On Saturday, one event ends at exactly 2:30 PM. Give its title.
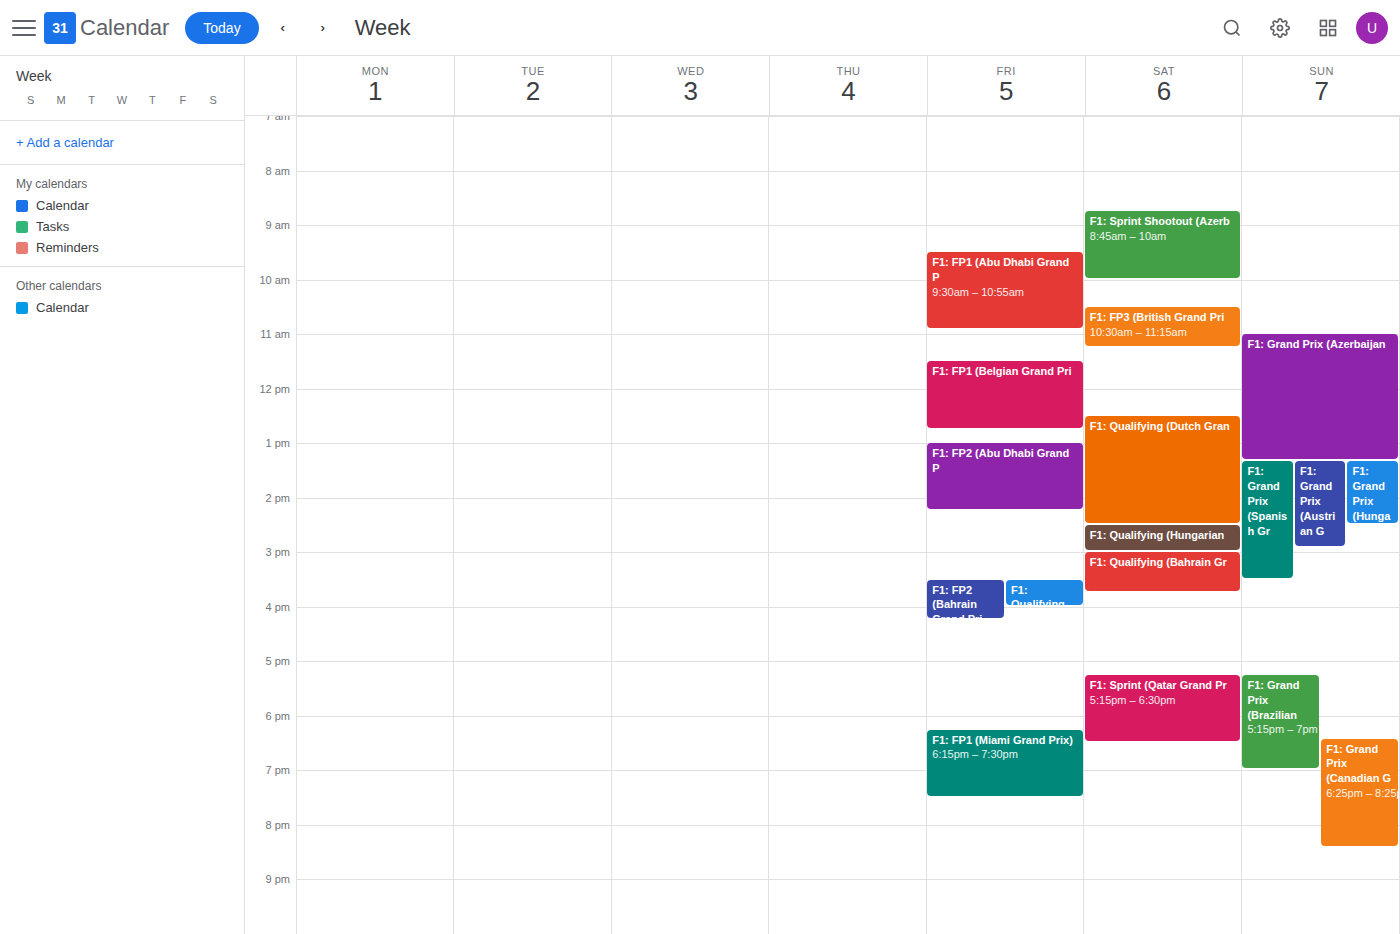
"F1: Qualifying (Dutch Gran"